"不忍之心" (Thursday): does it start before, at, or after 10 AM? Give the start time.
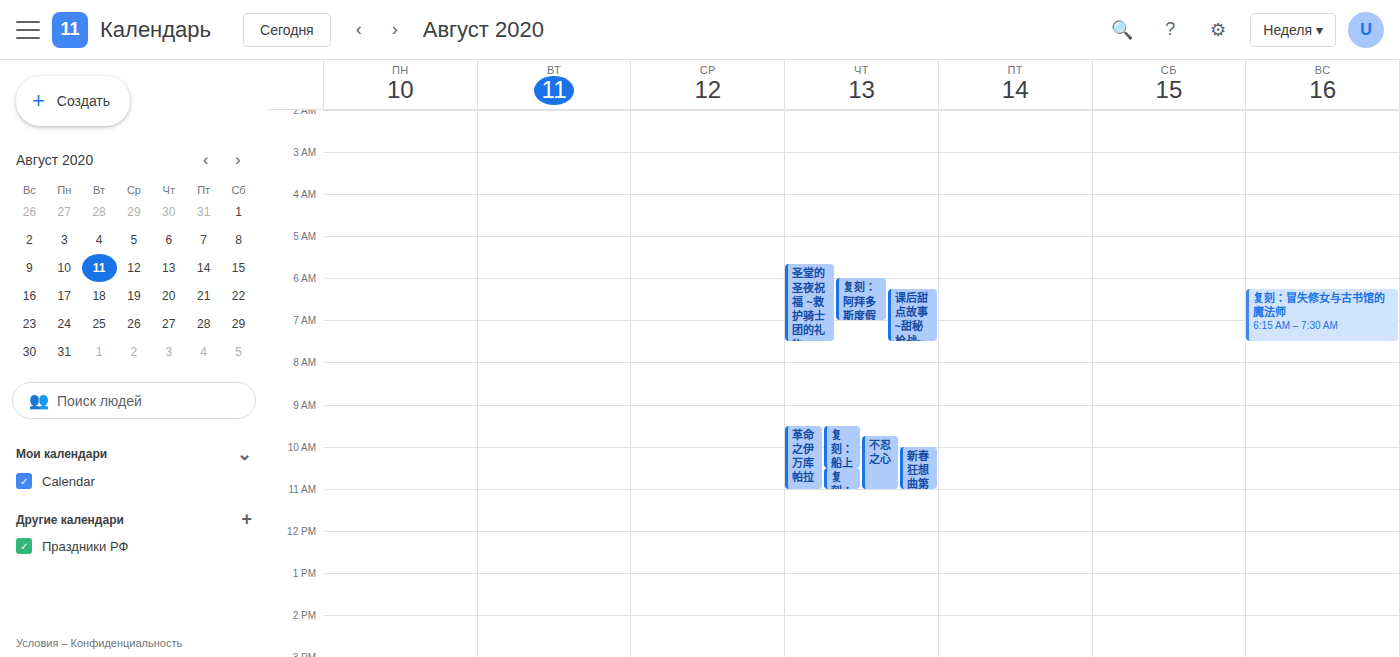
9:45 AM -- before 10 AM, 15 minutes above the 10 AM line.